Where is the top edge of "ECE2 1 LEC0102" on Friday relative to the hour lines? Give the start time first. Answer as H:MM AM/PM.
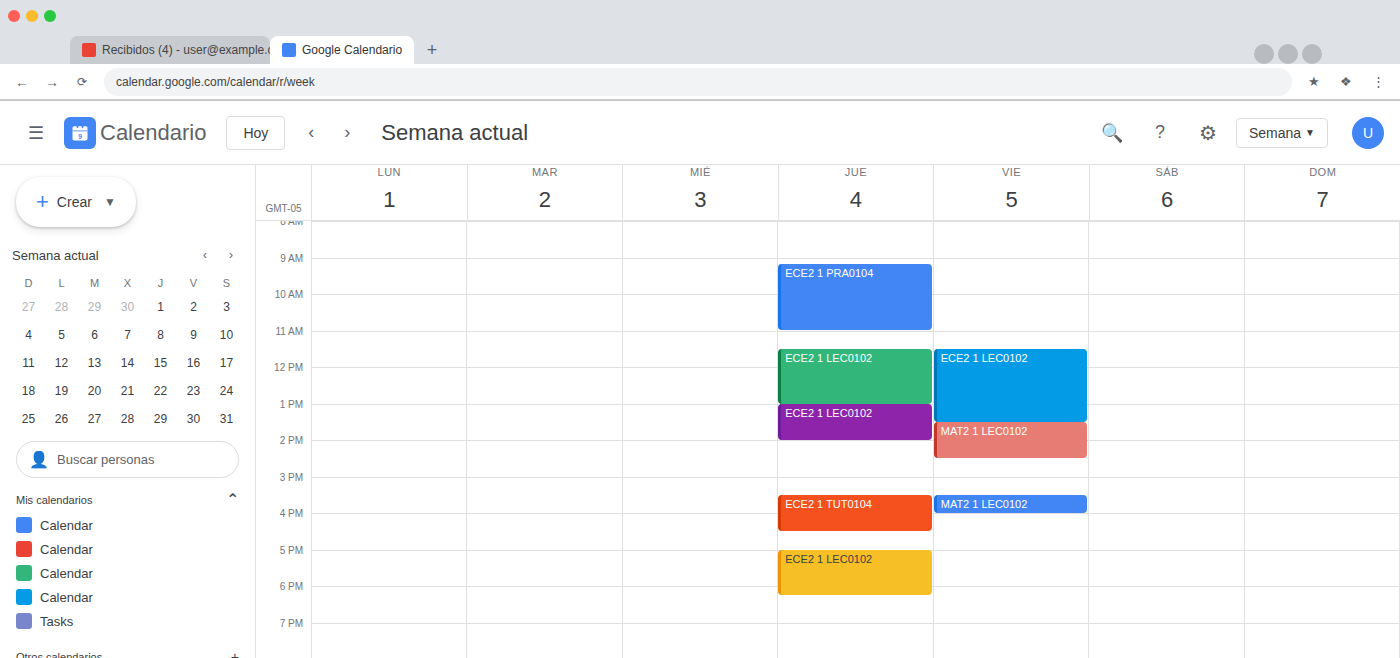
11:30 AM -- halfway between the 11 AM and 12 PM lines.